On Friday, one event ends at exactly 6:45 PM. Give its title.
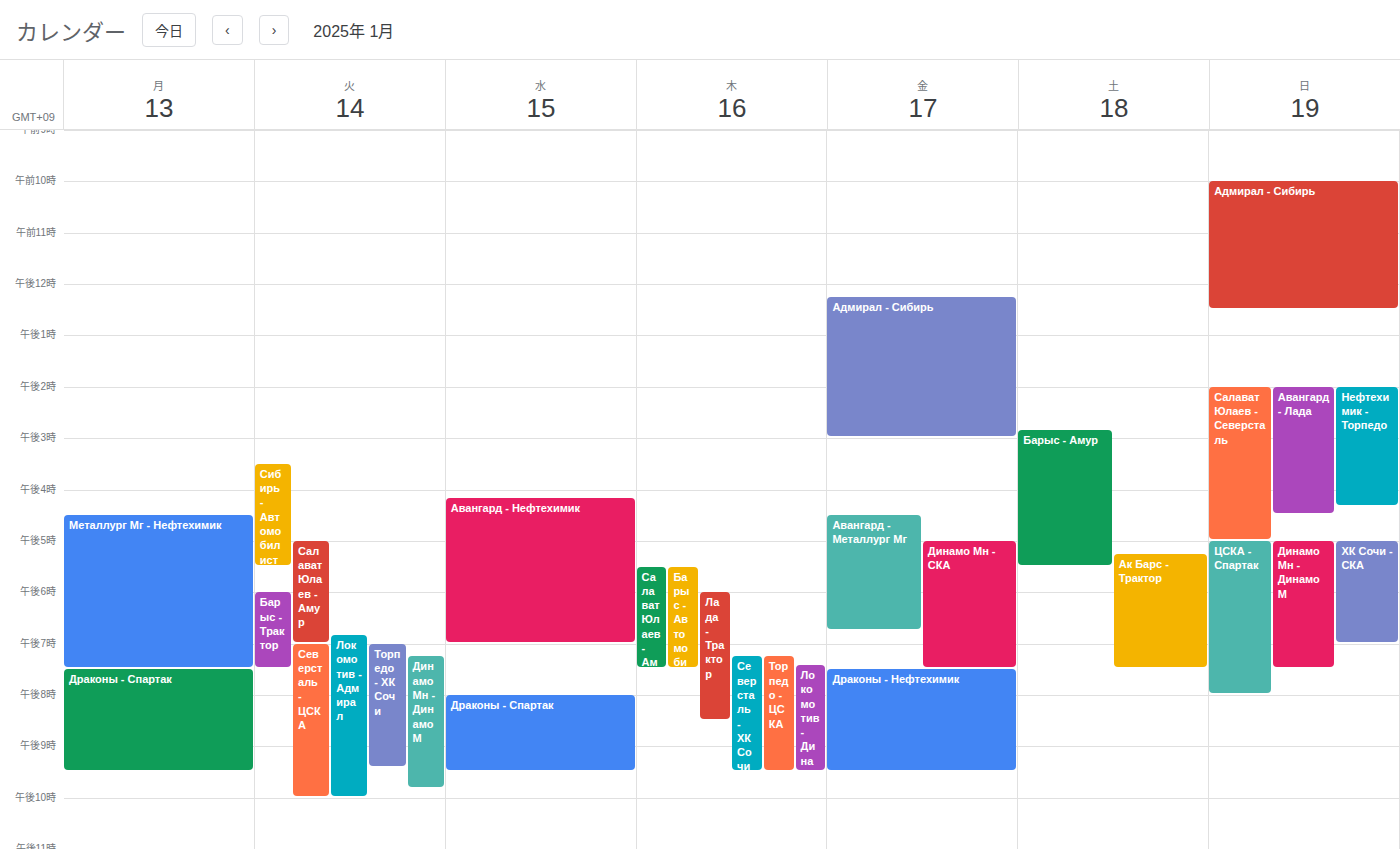
"Авангард - Металлург Мг"